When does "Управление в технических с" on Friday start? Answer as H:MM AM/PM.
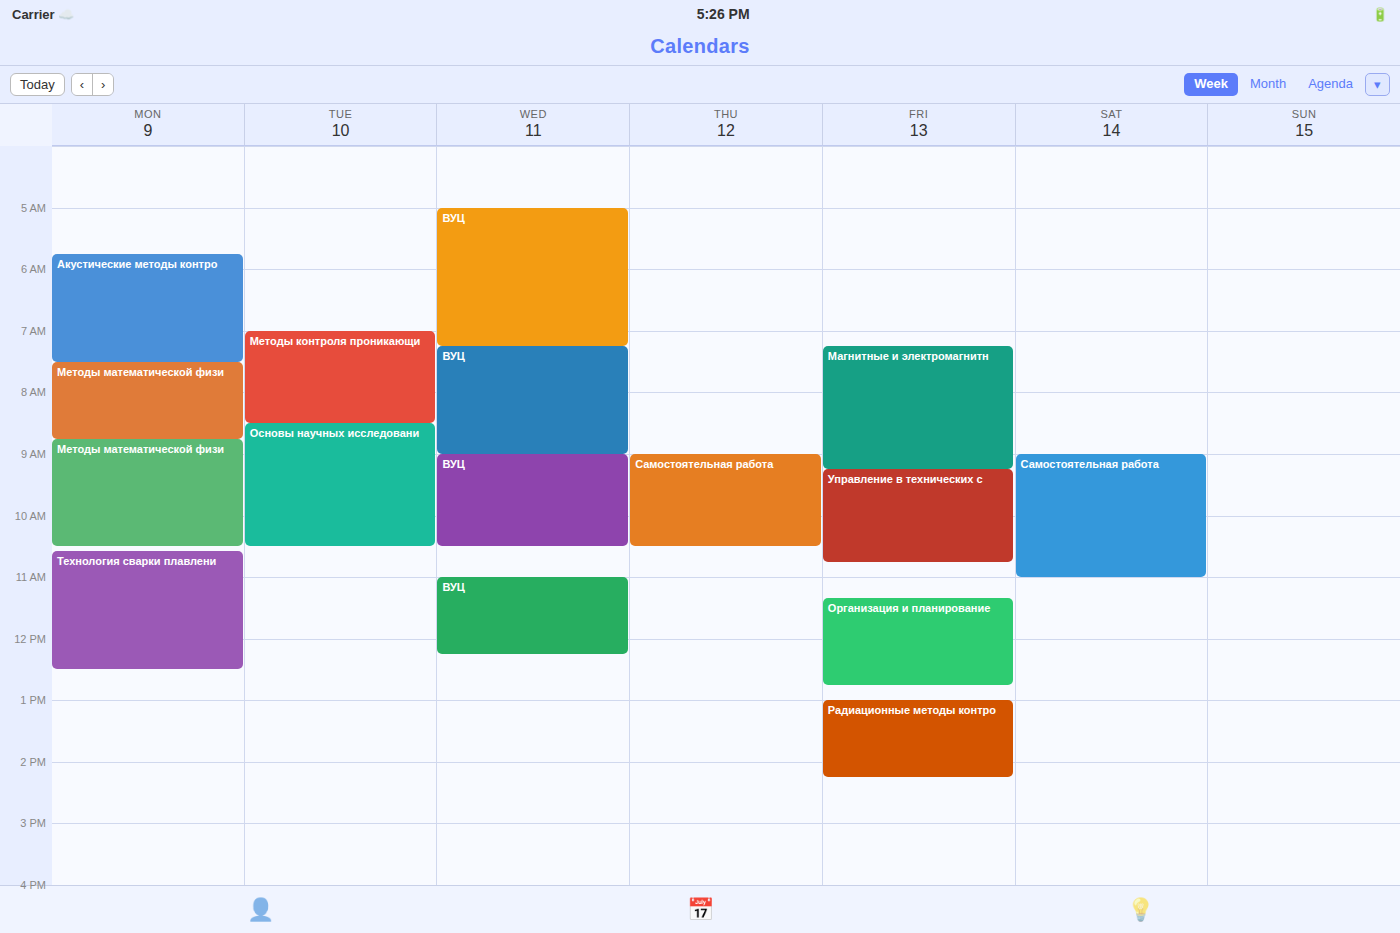
9:15 AM